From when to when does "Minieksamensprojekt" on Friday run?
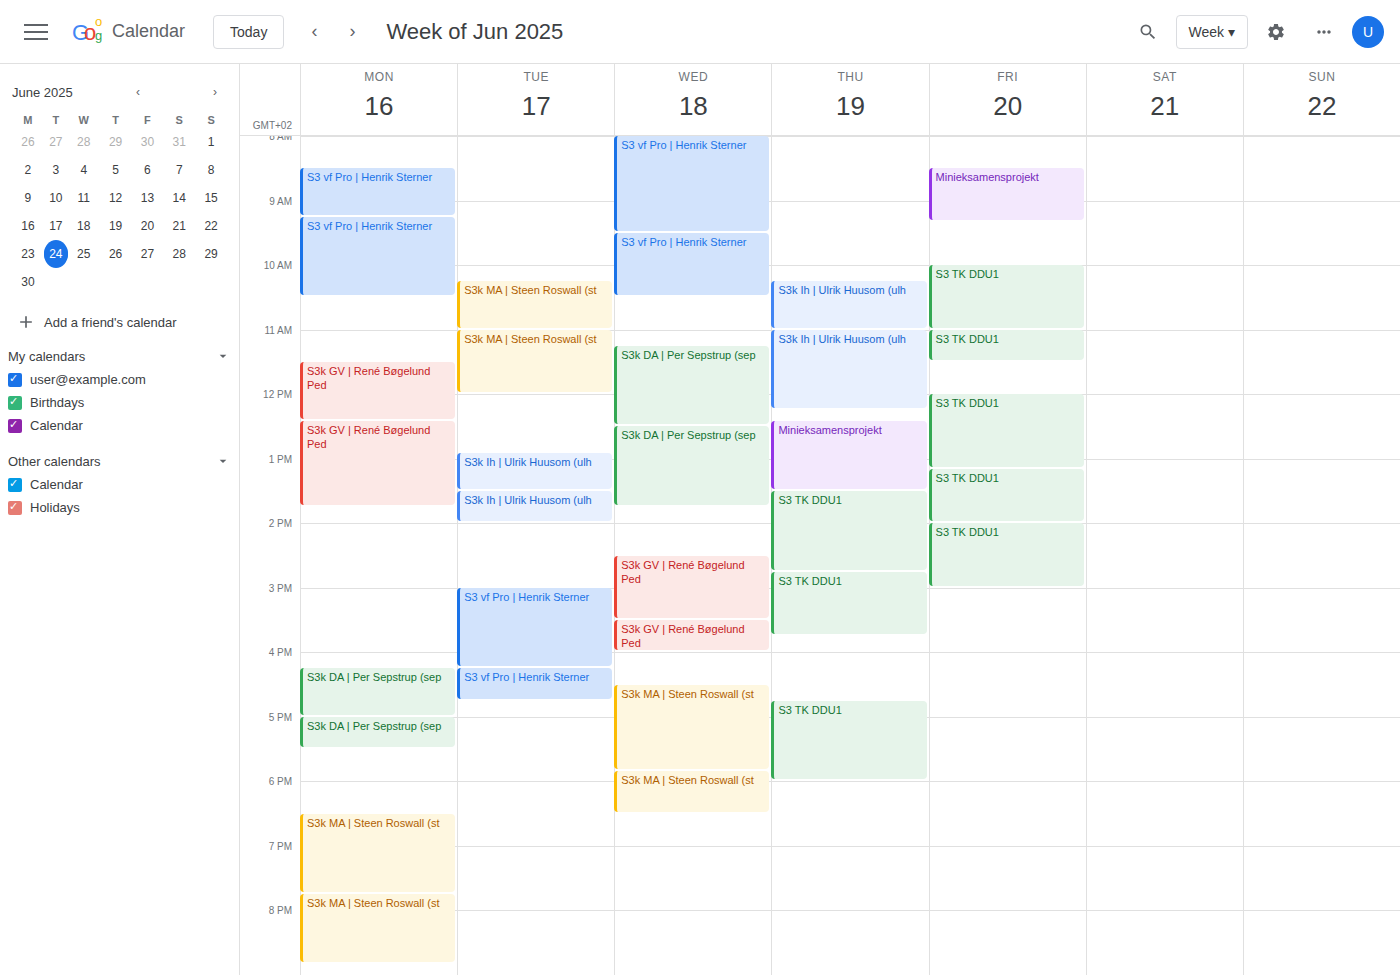
8:30 AM to 9:20 AM